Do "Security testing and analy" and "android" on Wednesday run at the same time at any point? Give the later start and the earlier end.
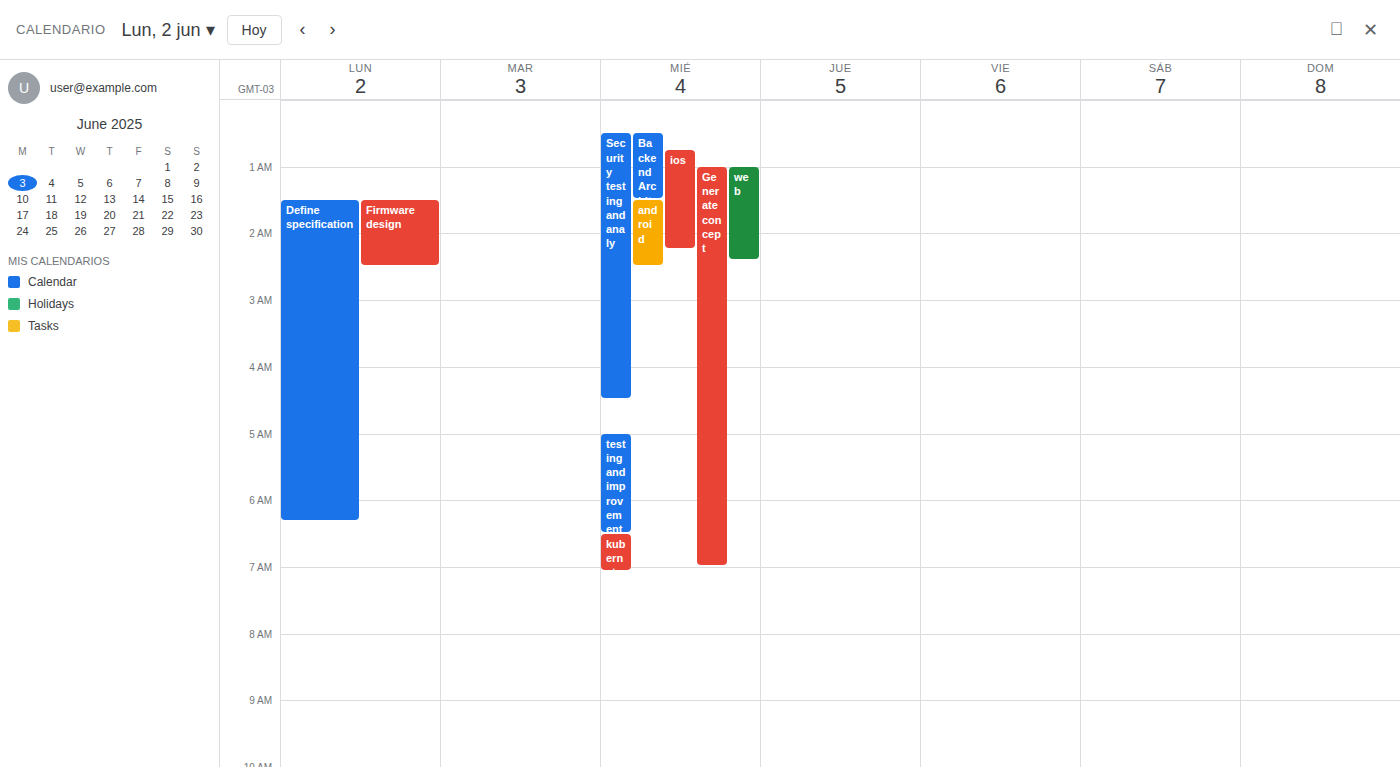
"android" runs 1:30 AM to 2:30 AM, inside "Security testing and analy" -- they overlap.